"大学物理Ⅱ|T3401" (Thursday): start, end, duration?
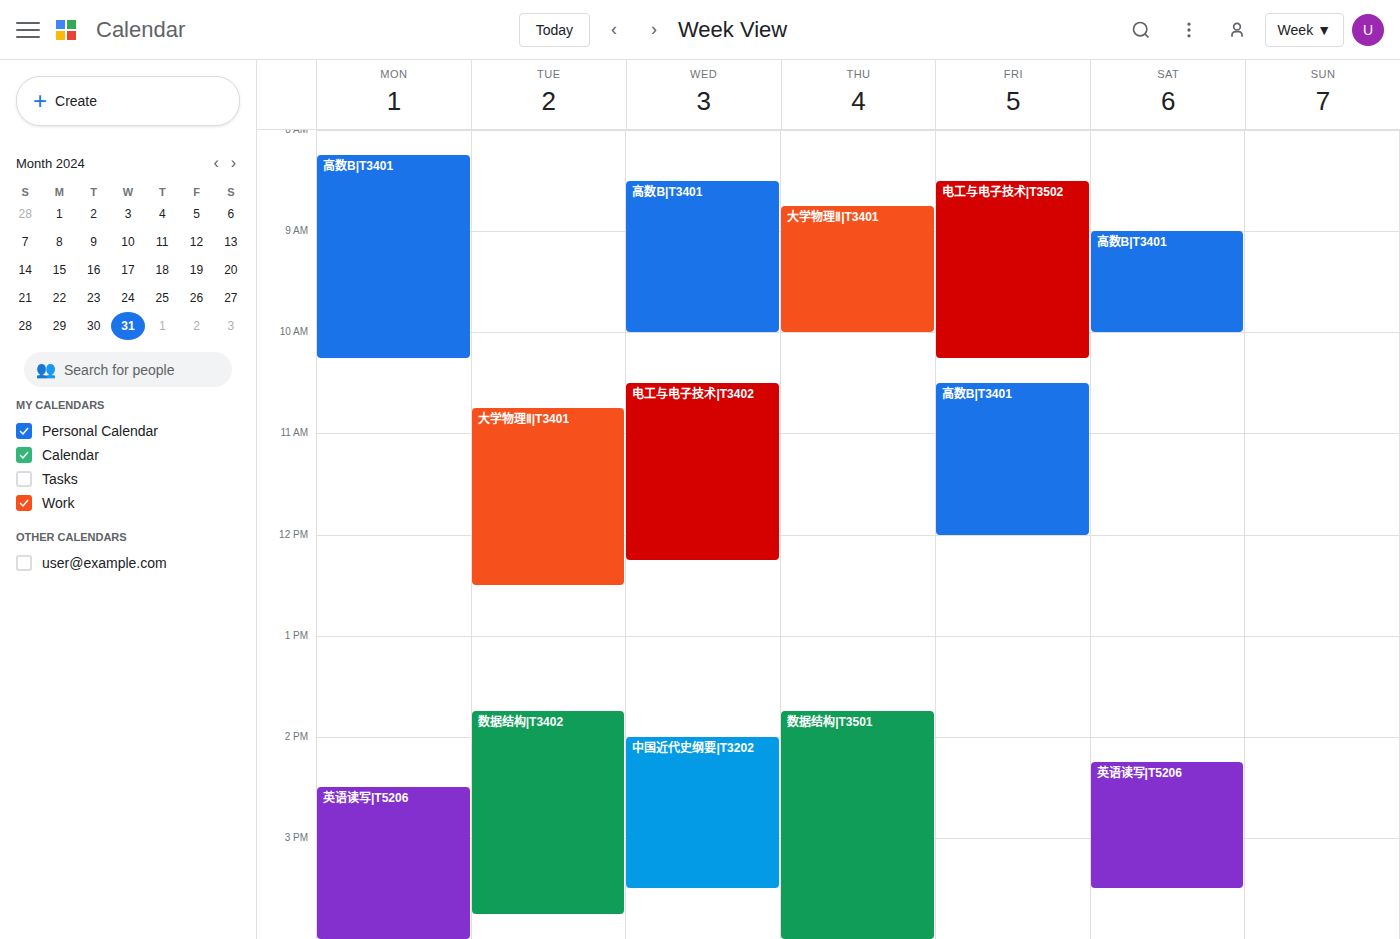
8:45 AM to 10:00 AM, 1 hour 15 minutes